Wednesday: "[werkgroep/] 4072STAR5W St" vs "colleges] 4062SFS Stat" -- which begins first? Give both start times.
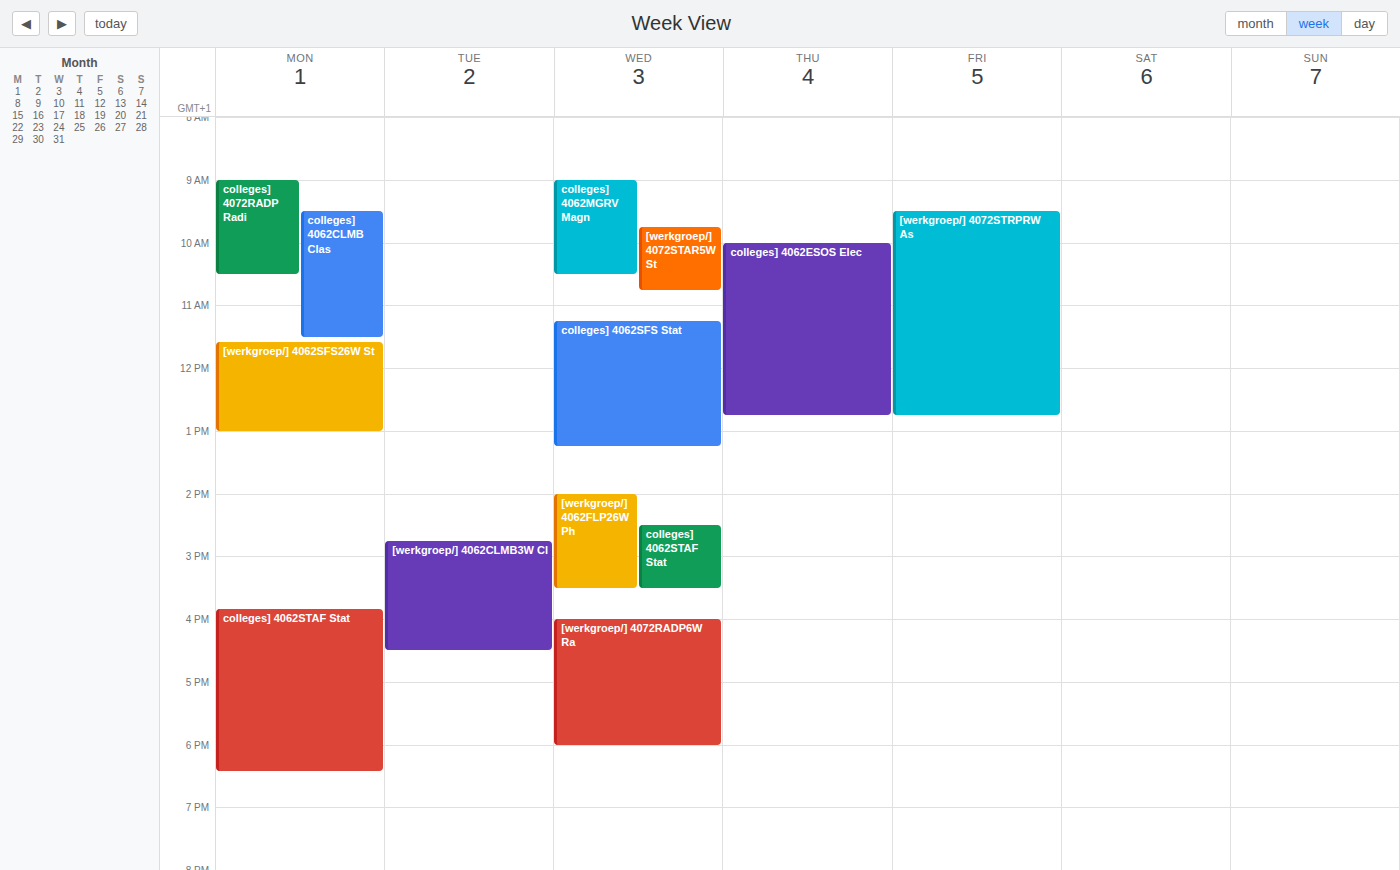
"[werkgroep/] 4072STAR5W St" 9:45 AM; "colleges] 4062SFS Stat" 11:15 AM.